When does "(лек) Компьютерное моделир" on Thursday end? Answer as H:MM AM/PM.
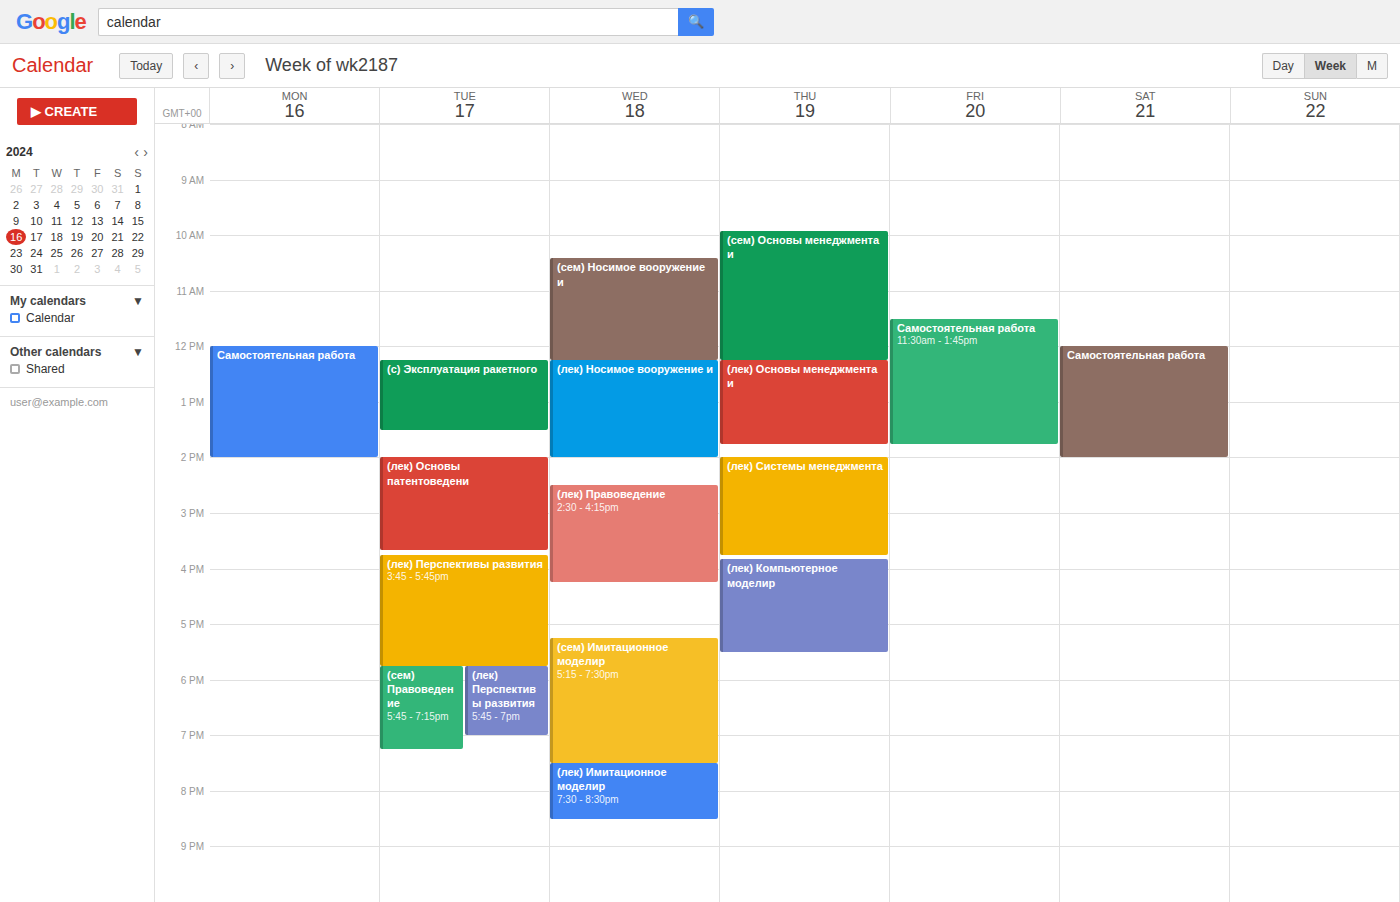
5:30 PM